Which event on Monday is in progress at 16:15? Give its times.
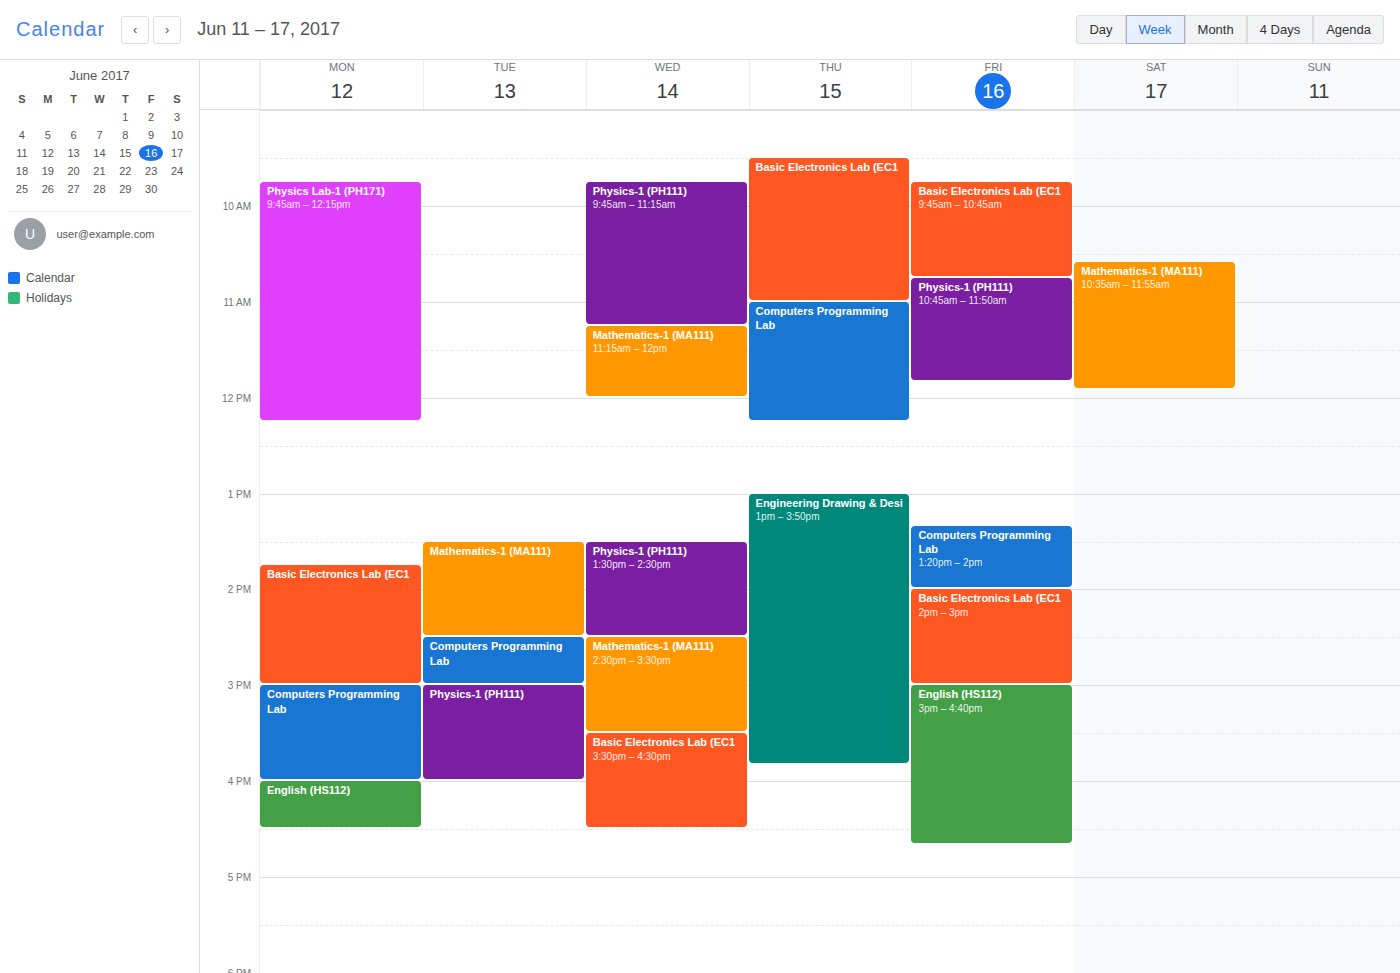
"English (HS112)", 16:00 to 16:30